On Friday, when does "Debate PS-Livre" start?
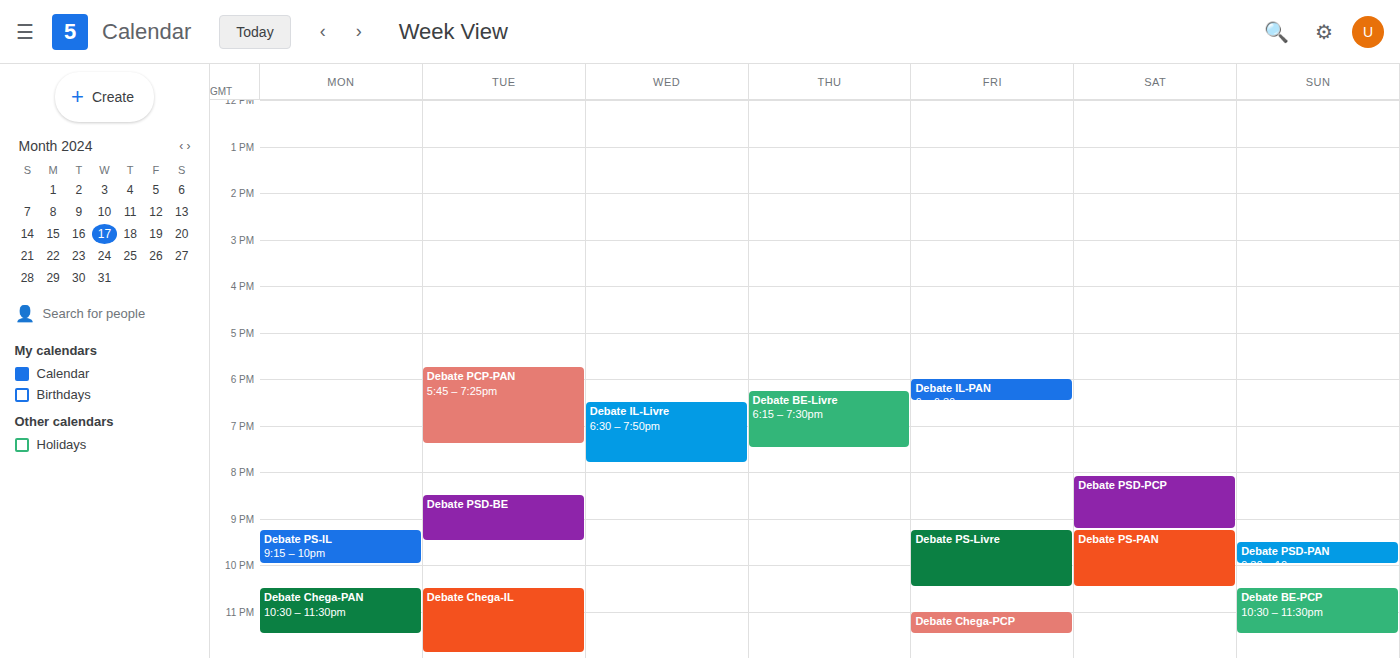
9:15 PM